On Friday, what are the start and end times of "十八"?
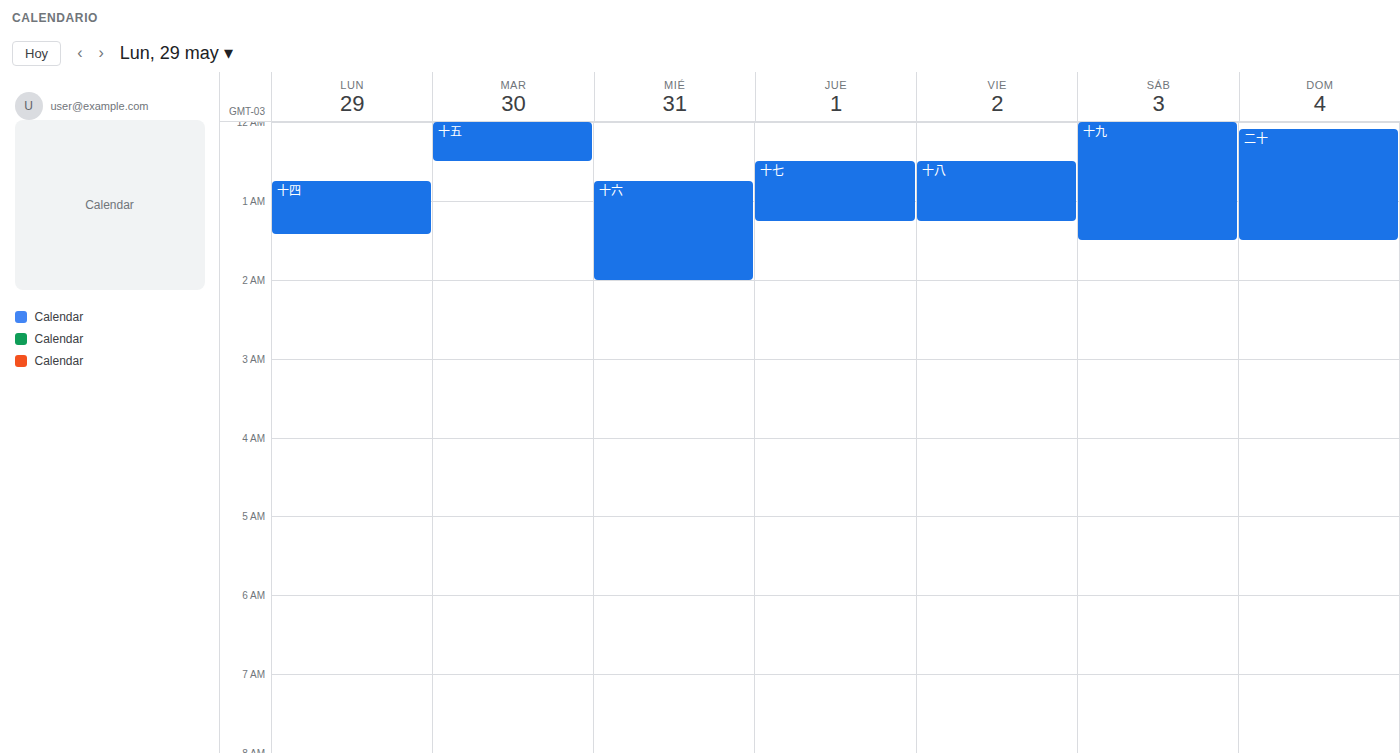
12:30 AM to 1:15 AM